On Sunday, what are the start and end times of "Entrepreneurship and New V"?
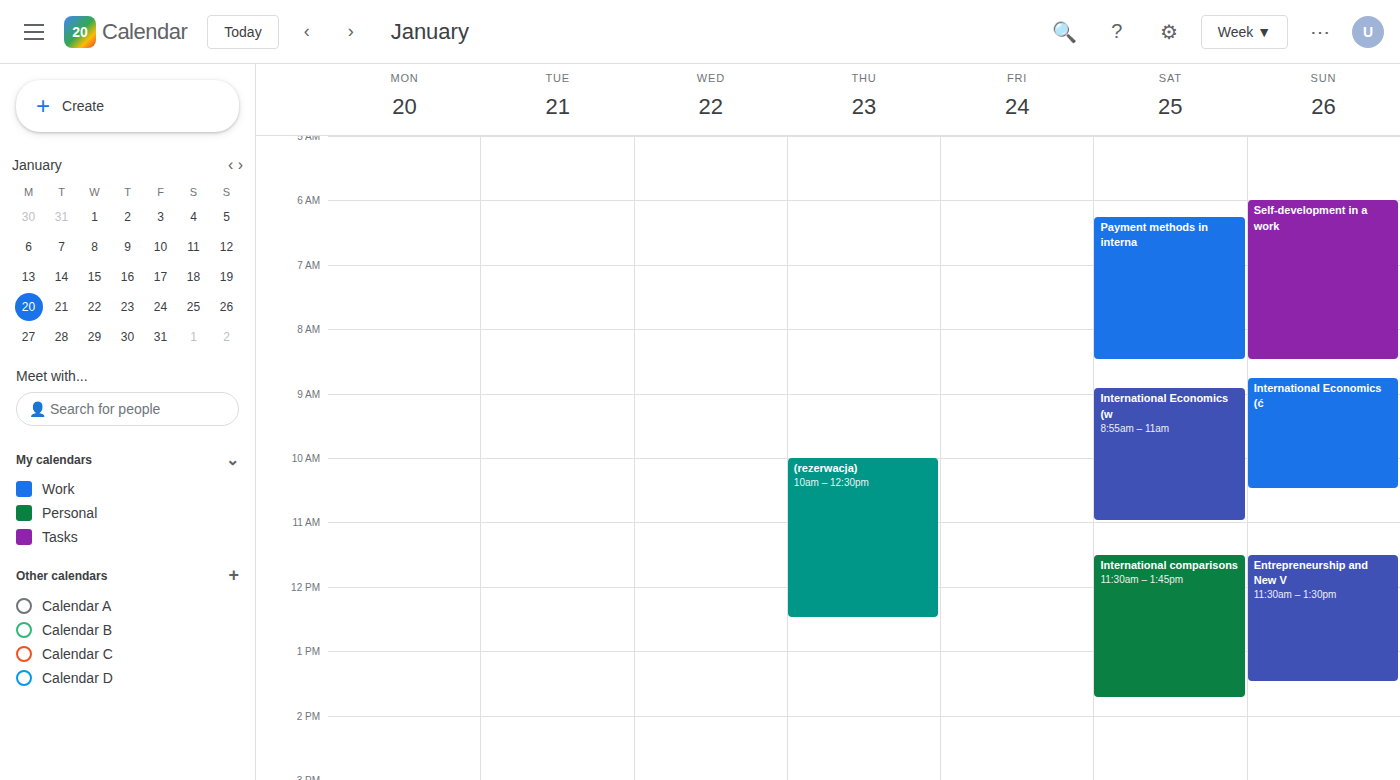
11:30 AM to 1:30 PM